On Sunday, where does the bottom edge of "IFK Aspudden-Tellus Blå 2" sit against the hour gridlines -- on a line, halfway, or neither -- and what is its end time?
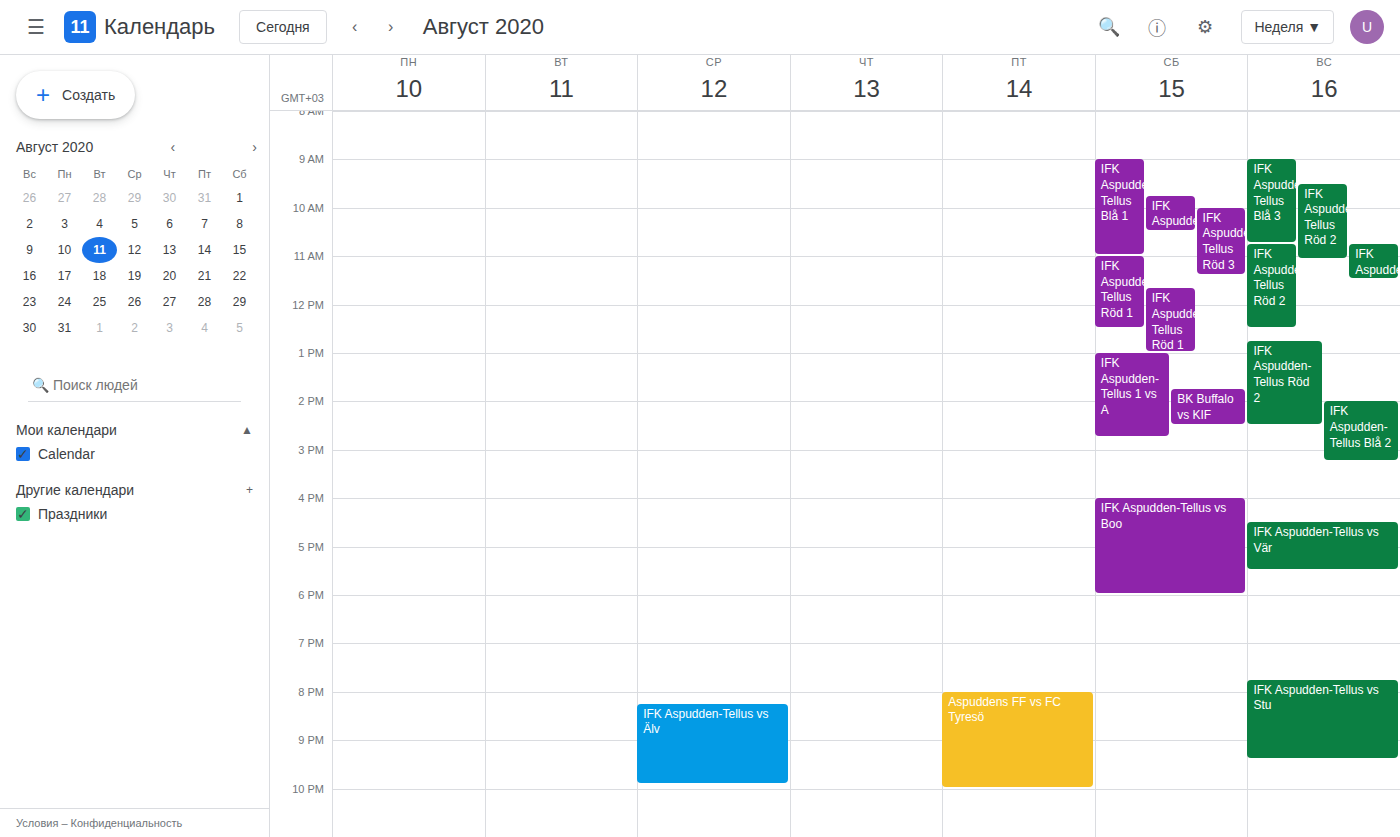
3:15 PM -- neither: a quarter of the way from the 3 PM line to the 4 PM line.